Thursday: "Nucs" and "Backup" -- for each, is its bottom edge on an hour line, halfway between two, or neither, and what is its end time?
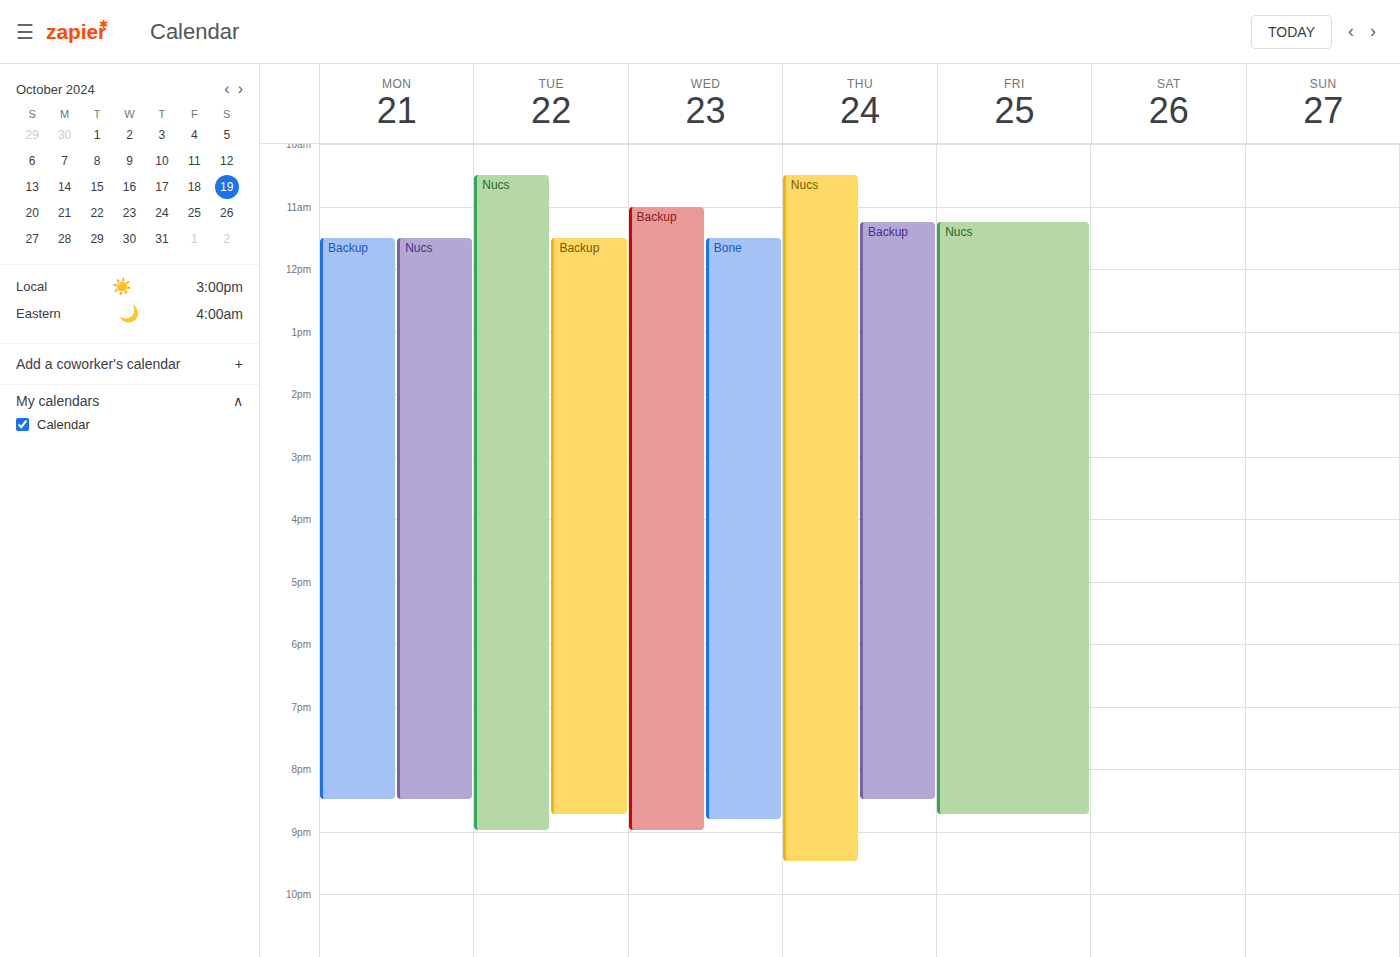
"Nucs": 9:30 PM, halfway between the 9 PM and 10 PM lines. "Backup": 8:30 PM, halfway between the 8 PM and 9 PM lines.